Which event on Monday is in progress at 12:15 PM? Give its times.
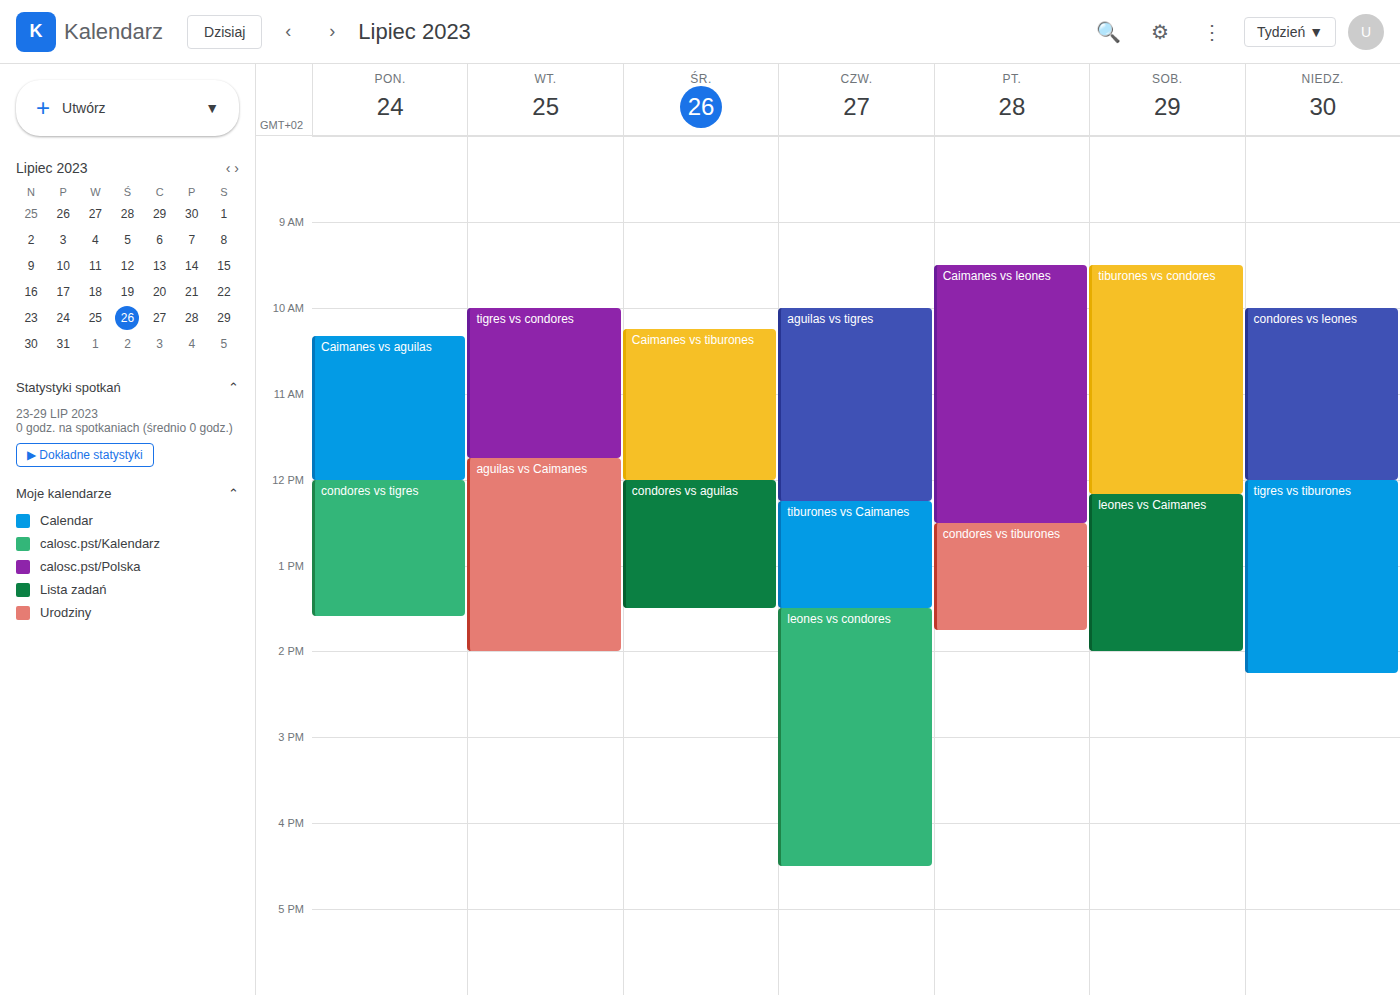
"condores vs tigres", 12:00 PM to 1:35 PM